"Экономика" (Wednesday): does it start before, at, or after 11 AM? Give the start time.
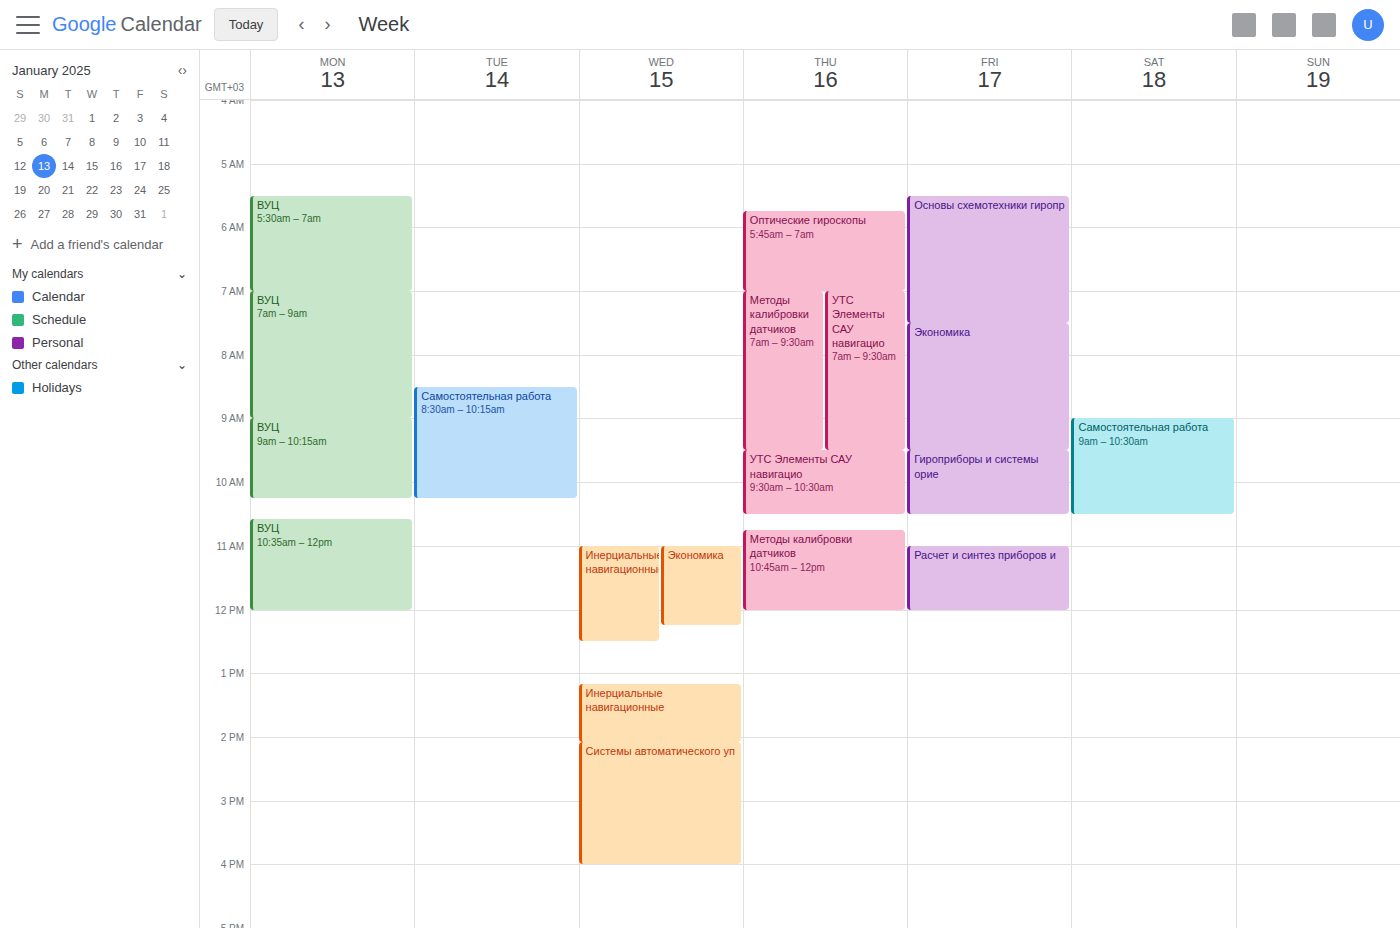
11:00 AM -- exactly at 11 AM, on the 11 AM line.